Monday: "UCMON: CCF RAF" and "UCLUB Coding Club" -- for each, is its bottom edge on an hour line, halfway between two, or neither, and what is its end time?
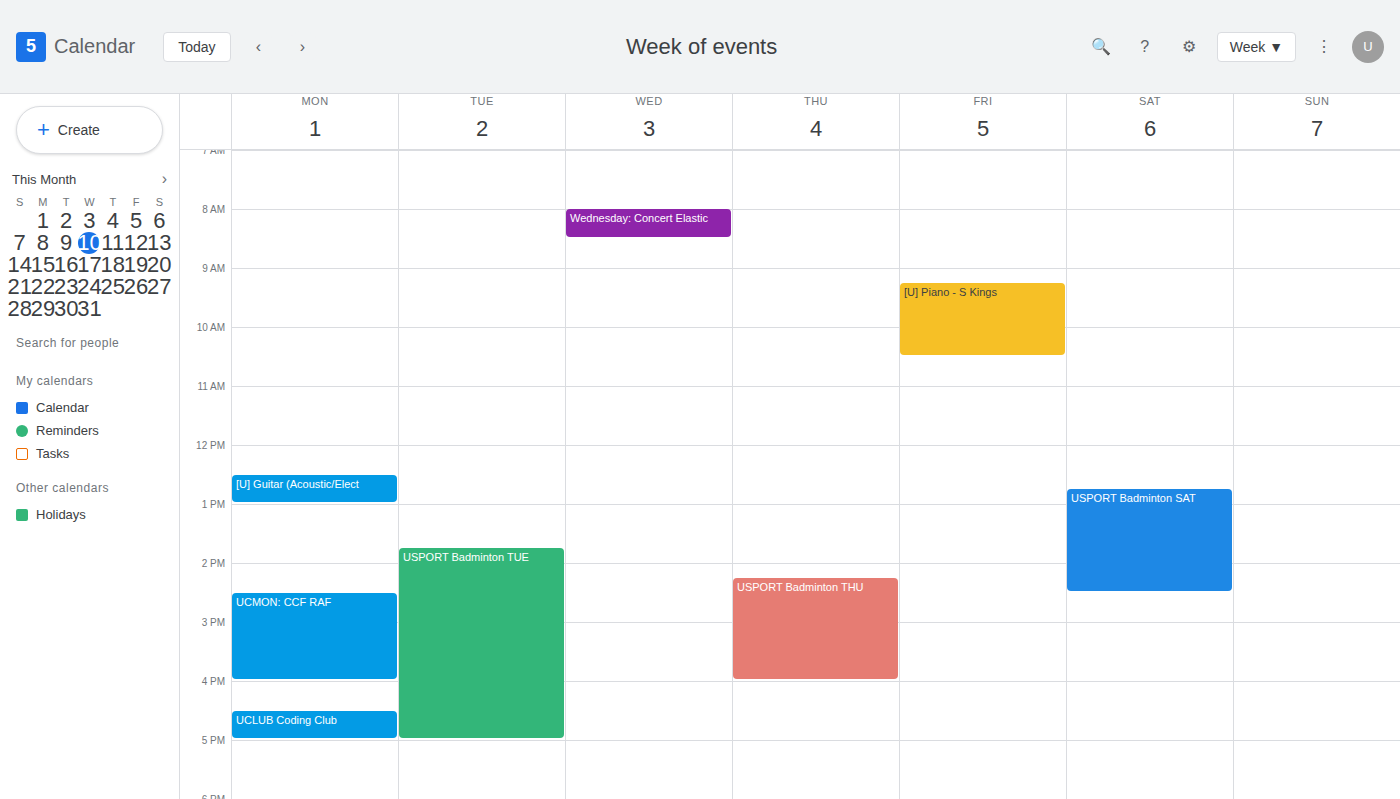
"UCMON: CCF RAF": 16:00, exactly on the 16:00 line. "UCLUB Coding Club": 17:00, exactly on the 17:00 line.